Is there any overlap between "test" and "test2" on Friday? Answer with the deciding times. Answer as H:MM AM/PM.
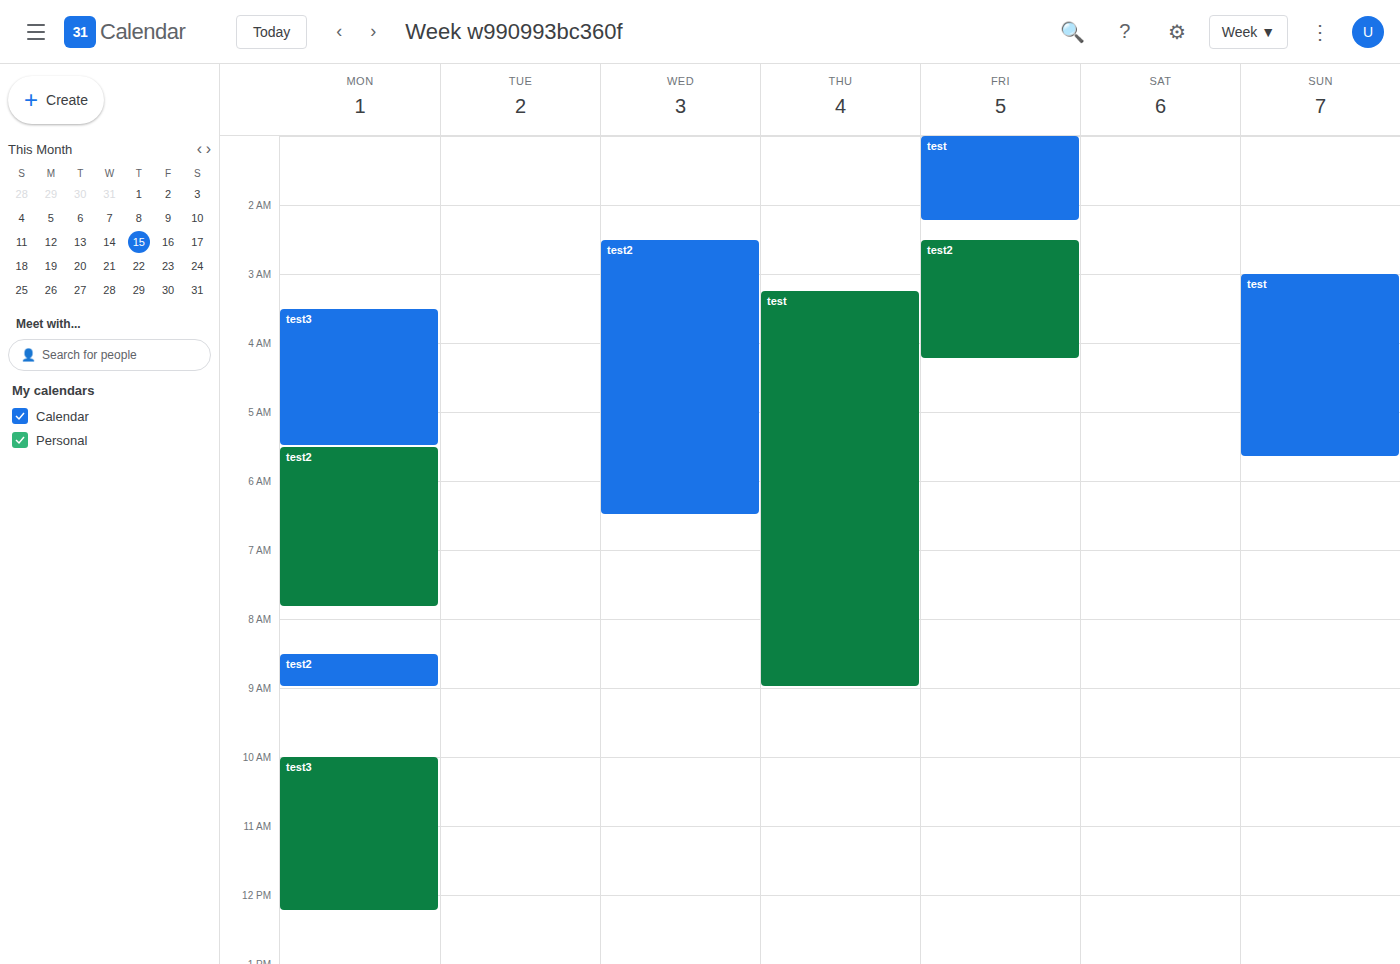
"test" ends at 2:15 AM and "test2" starts at 2:30 AM -- no overlap.